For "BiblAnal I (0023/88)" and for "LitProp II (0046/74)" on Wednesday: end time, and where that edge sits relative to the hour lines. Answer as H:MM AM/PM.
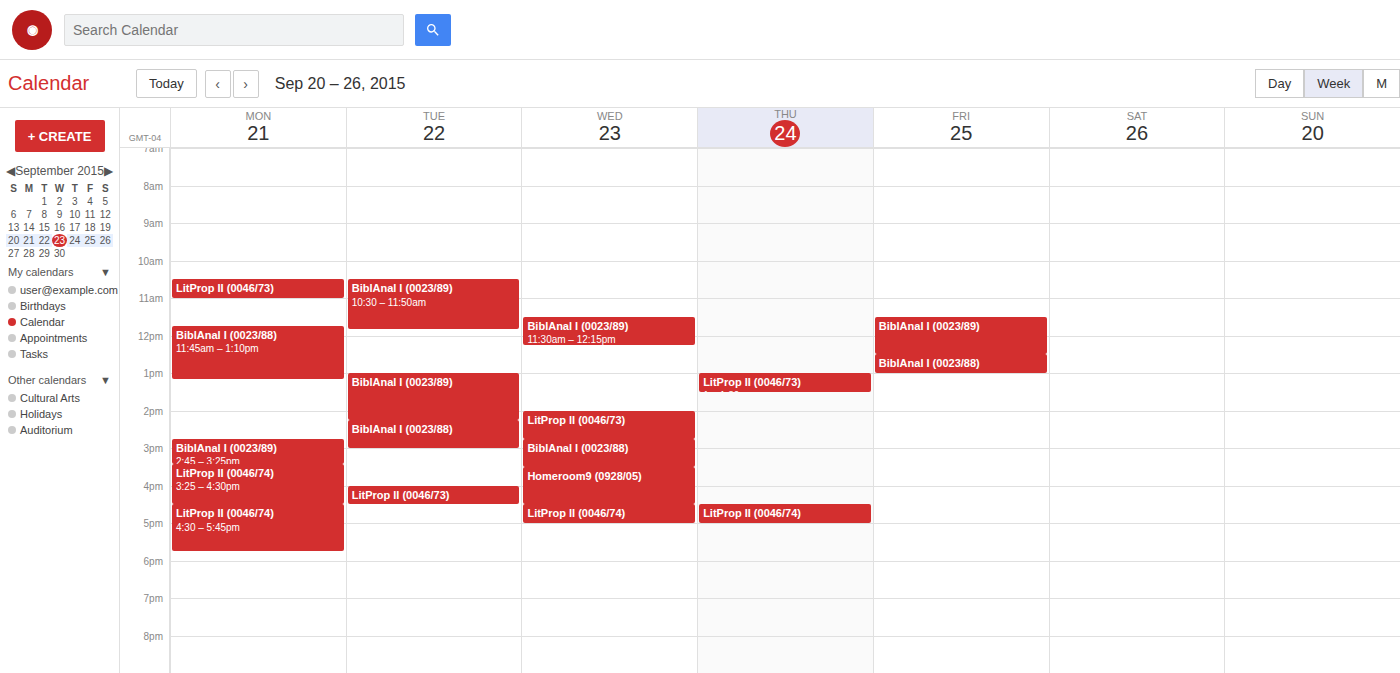
"BiblAnal I (0023/88)": 3:30 PM, halfway between the 3 PM and 4 PM lines. "LitProp II (0046/74)": 5:00 PM, exactly on the 5 PM line.